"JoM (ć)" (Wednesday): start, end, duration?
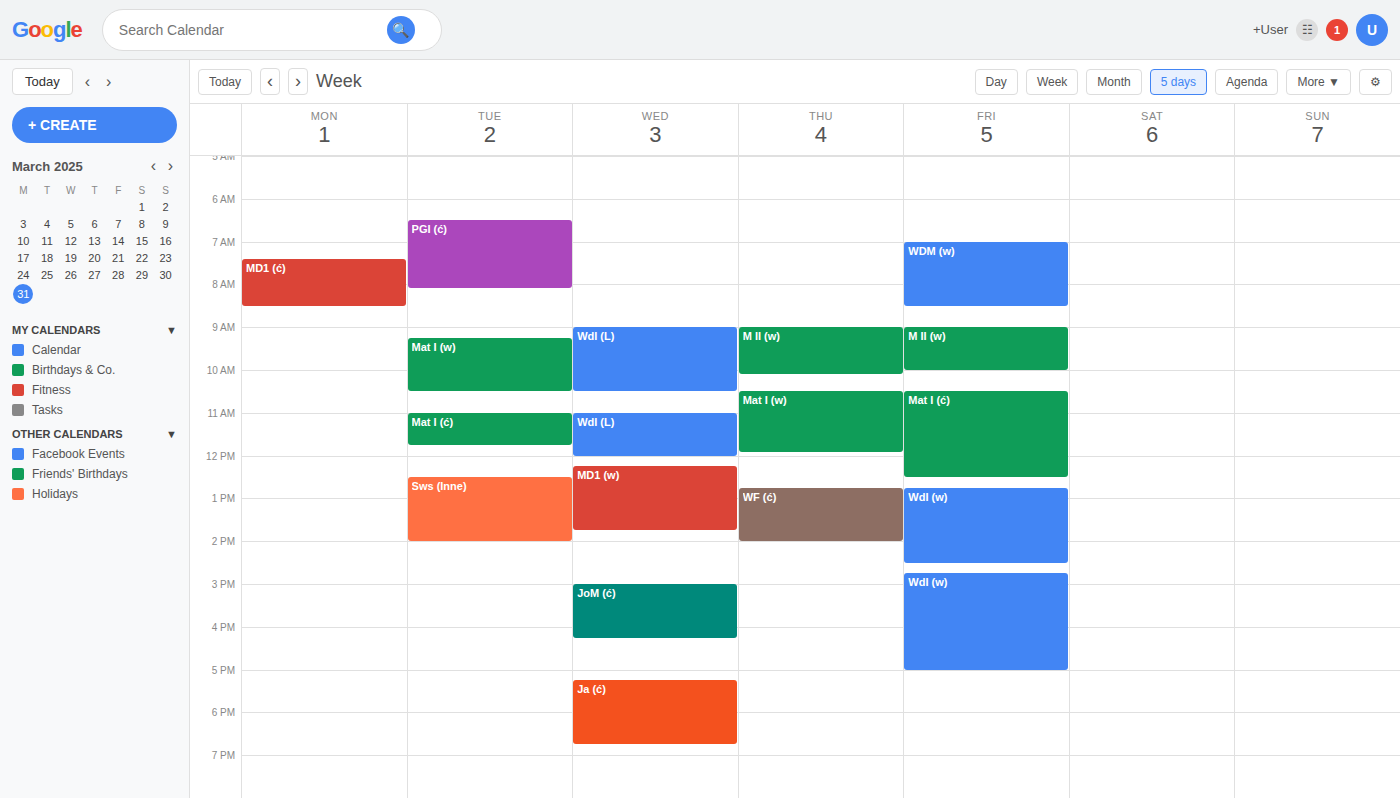
3:00 PM to 4:15 PM, 1 hour 15 minutes